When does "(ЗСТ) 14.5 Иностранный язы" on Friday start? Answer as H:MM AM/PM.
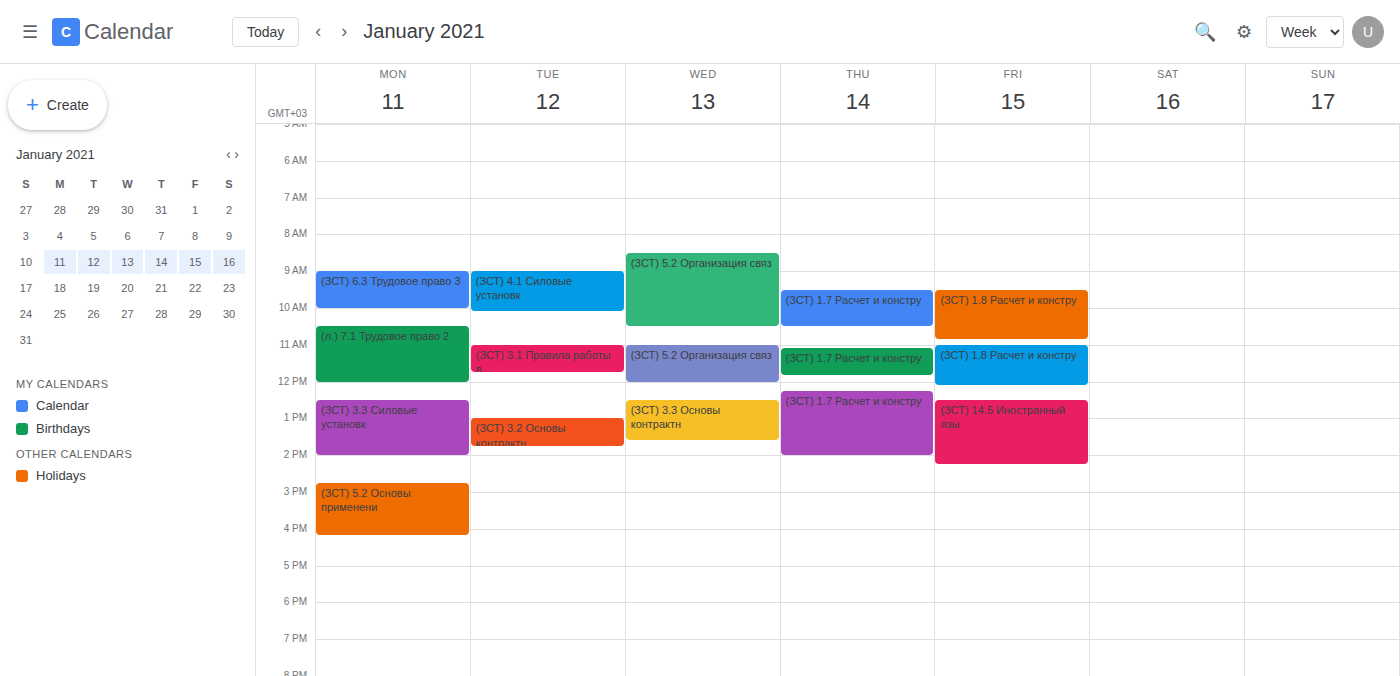
12:30 PM